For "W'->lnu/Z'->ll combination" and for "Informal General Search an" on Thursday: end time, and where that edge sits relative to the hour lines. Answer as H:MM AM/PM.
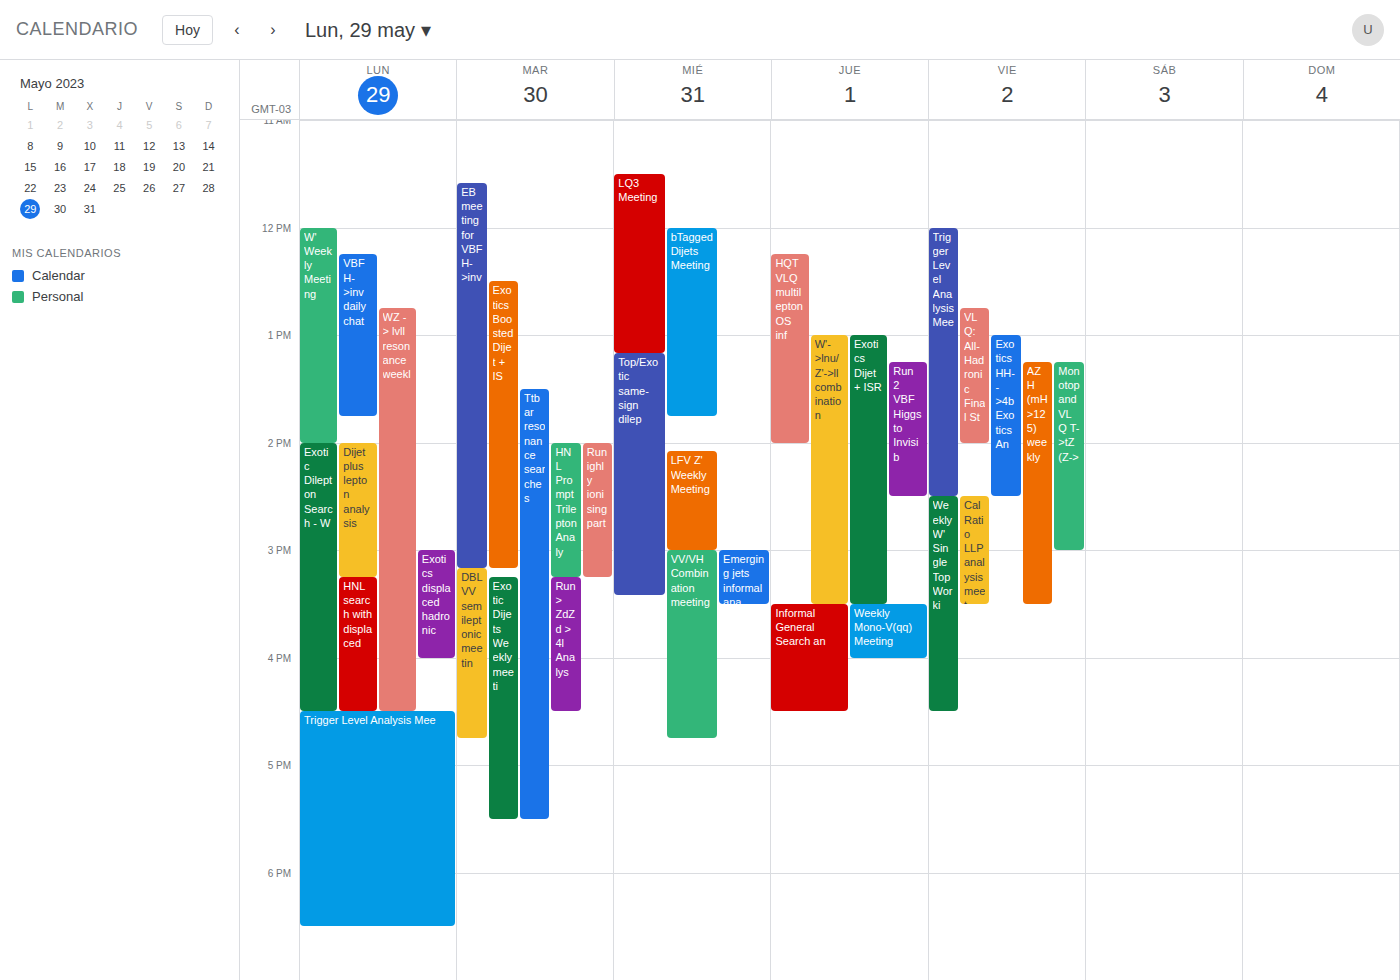
"W'->lnu/Z'->ll combination": 3:30 PM, halfway between the 3 PM and 4 PM lines. "Informal General Search an": 4:30 PM, halfway between the 4 PM and 5 PM lines.